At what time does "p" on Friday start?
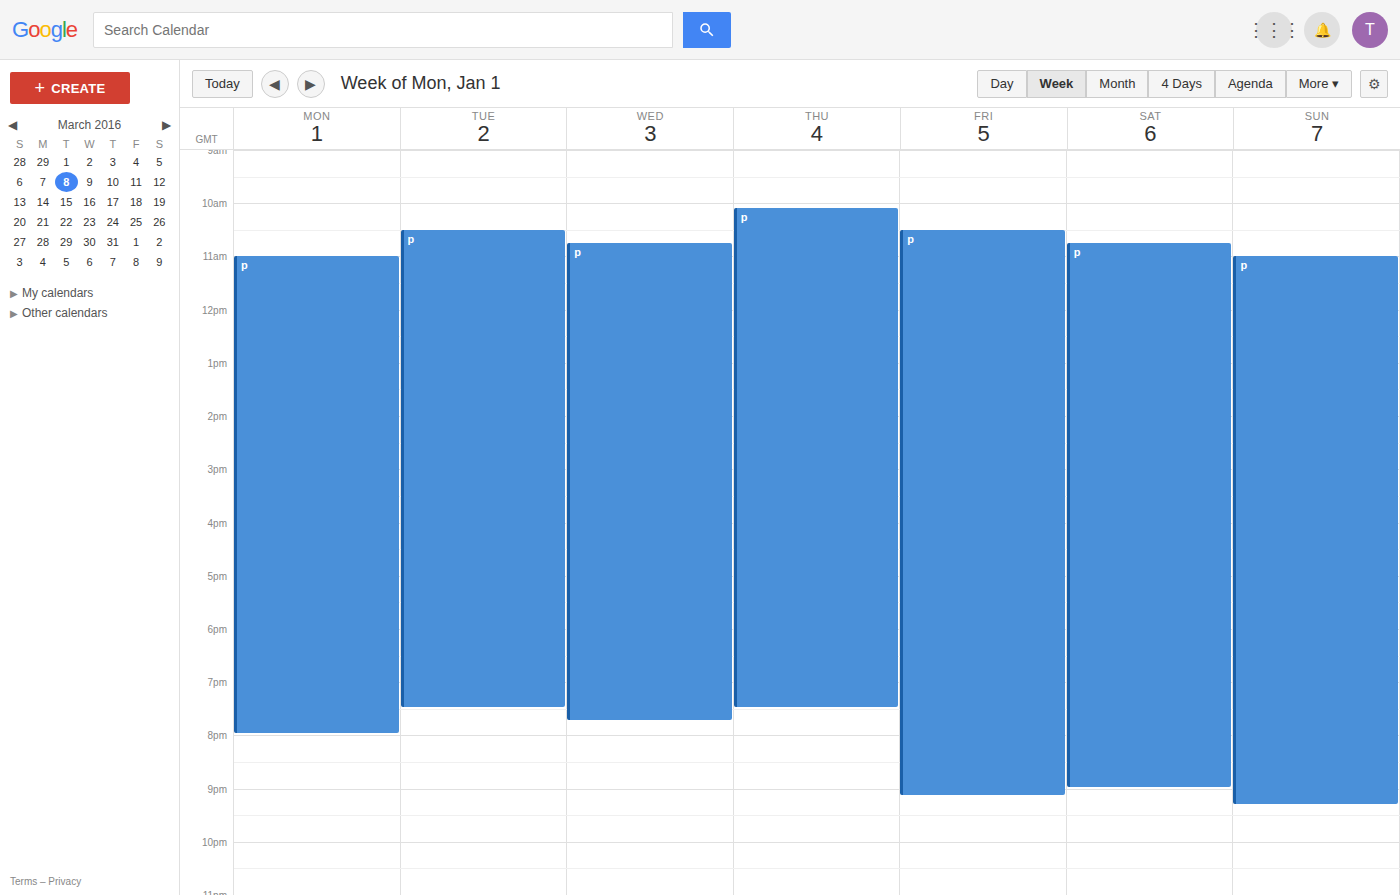
10:30 AM